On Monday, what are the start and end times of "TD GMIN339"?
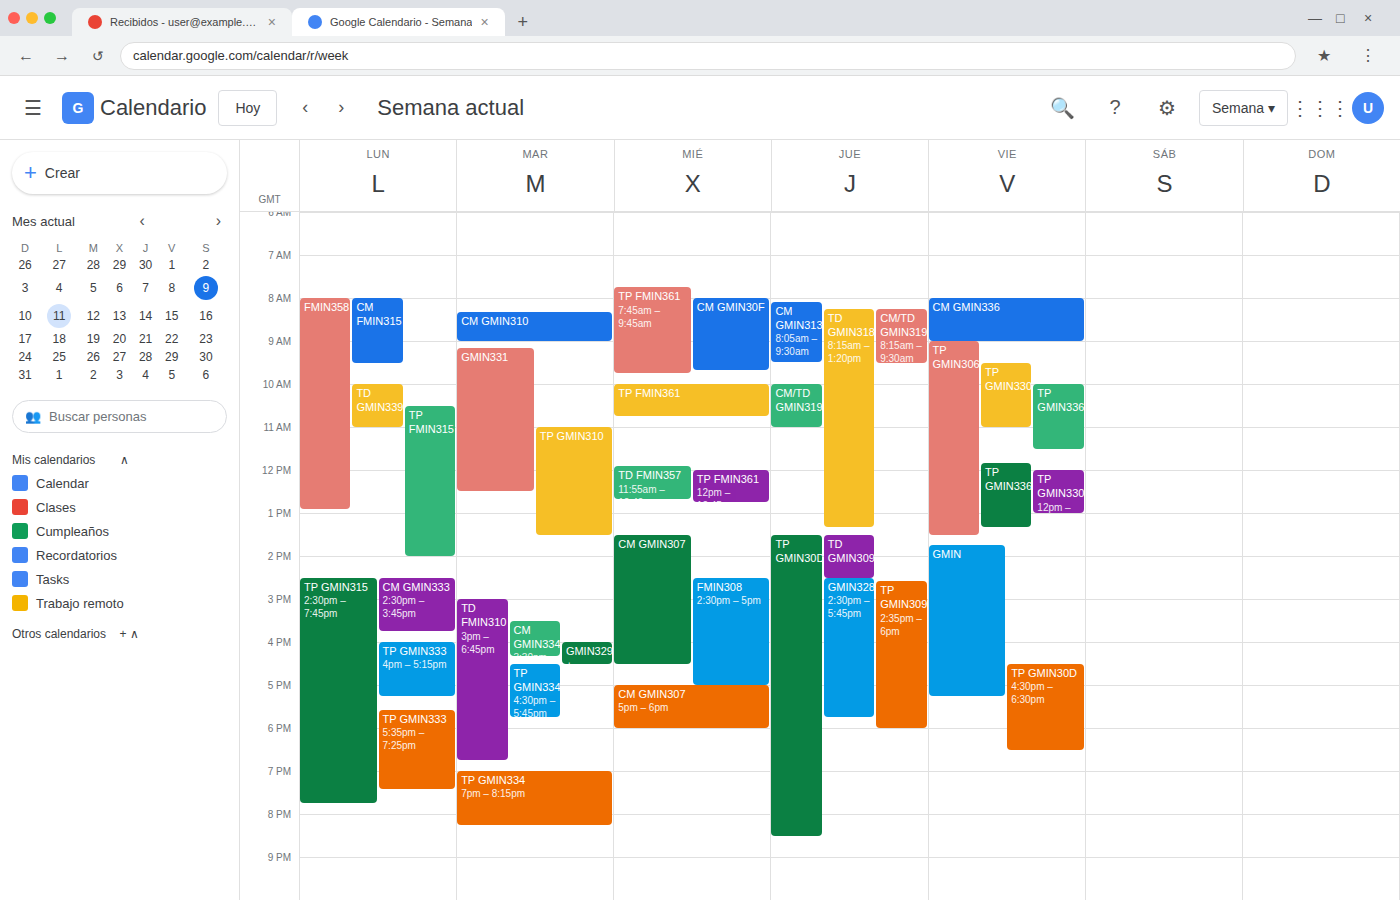
10:00 AM to 11:00 AM